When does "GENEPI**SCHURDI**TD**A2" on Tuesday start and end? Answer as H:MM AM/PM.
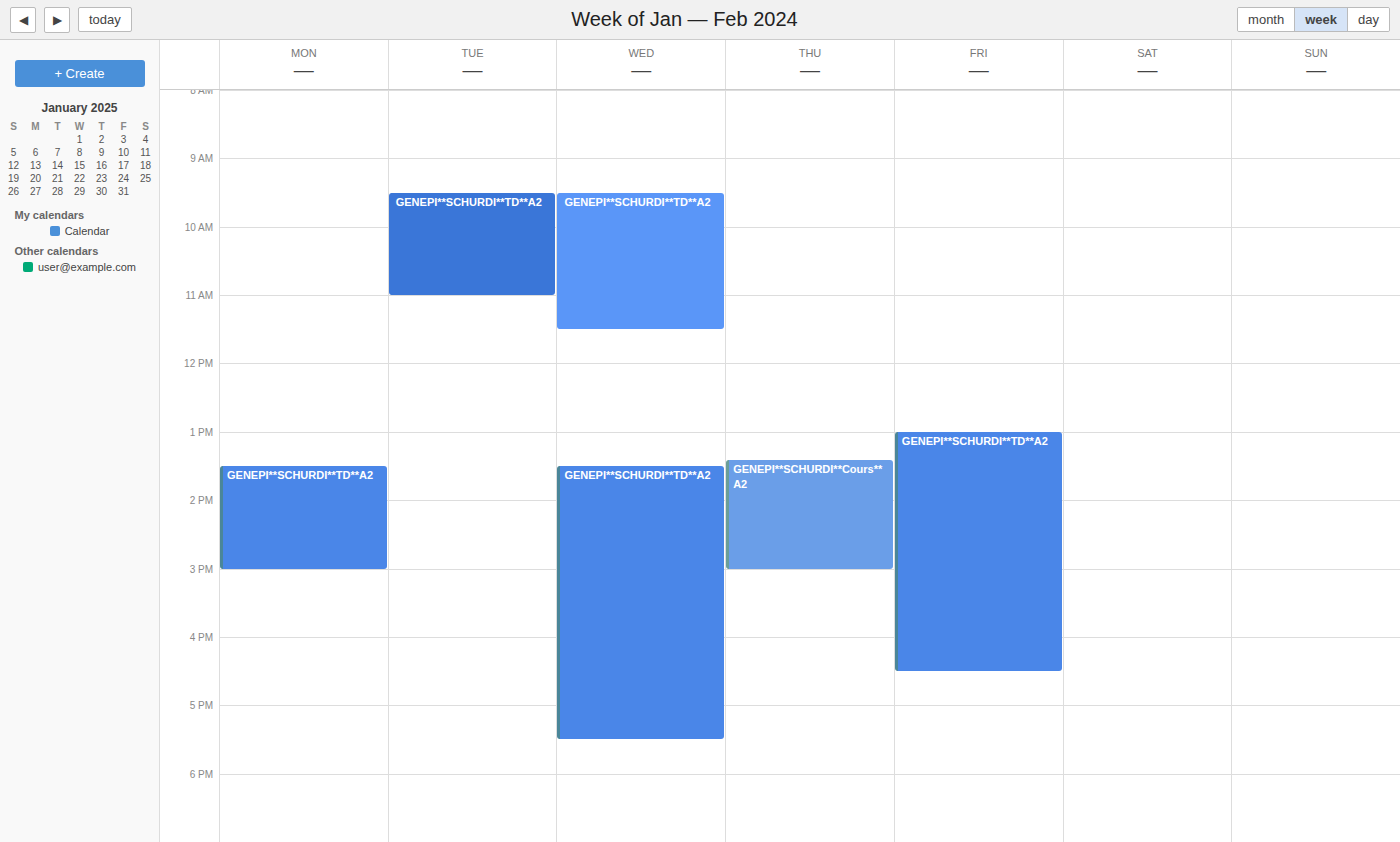
9:30 AM to 11:00 AM